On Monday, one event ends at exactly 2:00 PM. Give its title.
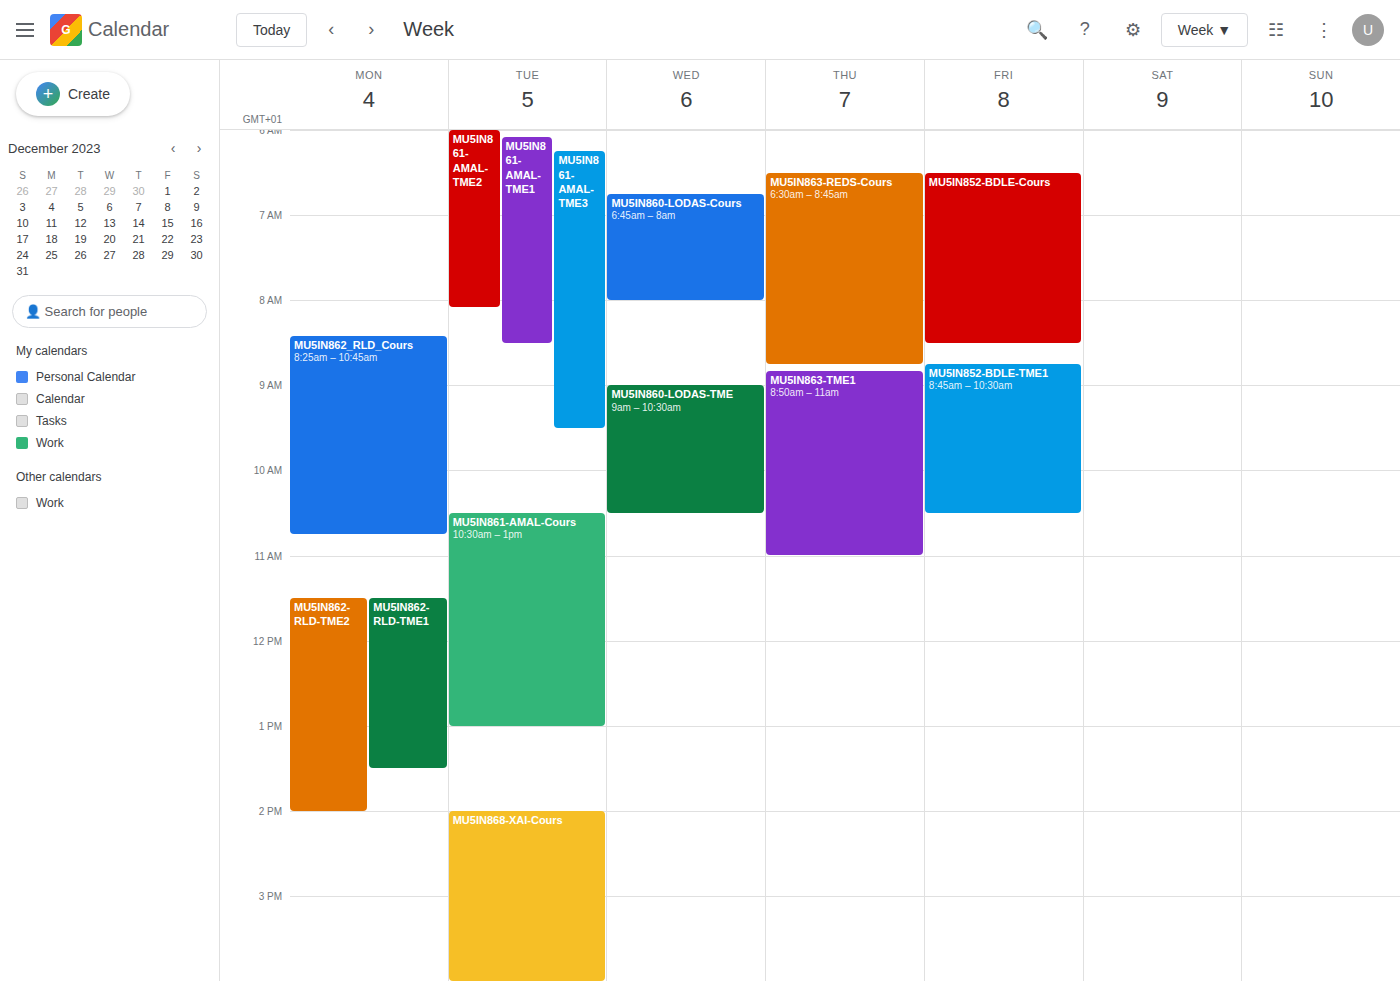
"MU5IN862-RLD-TME2"